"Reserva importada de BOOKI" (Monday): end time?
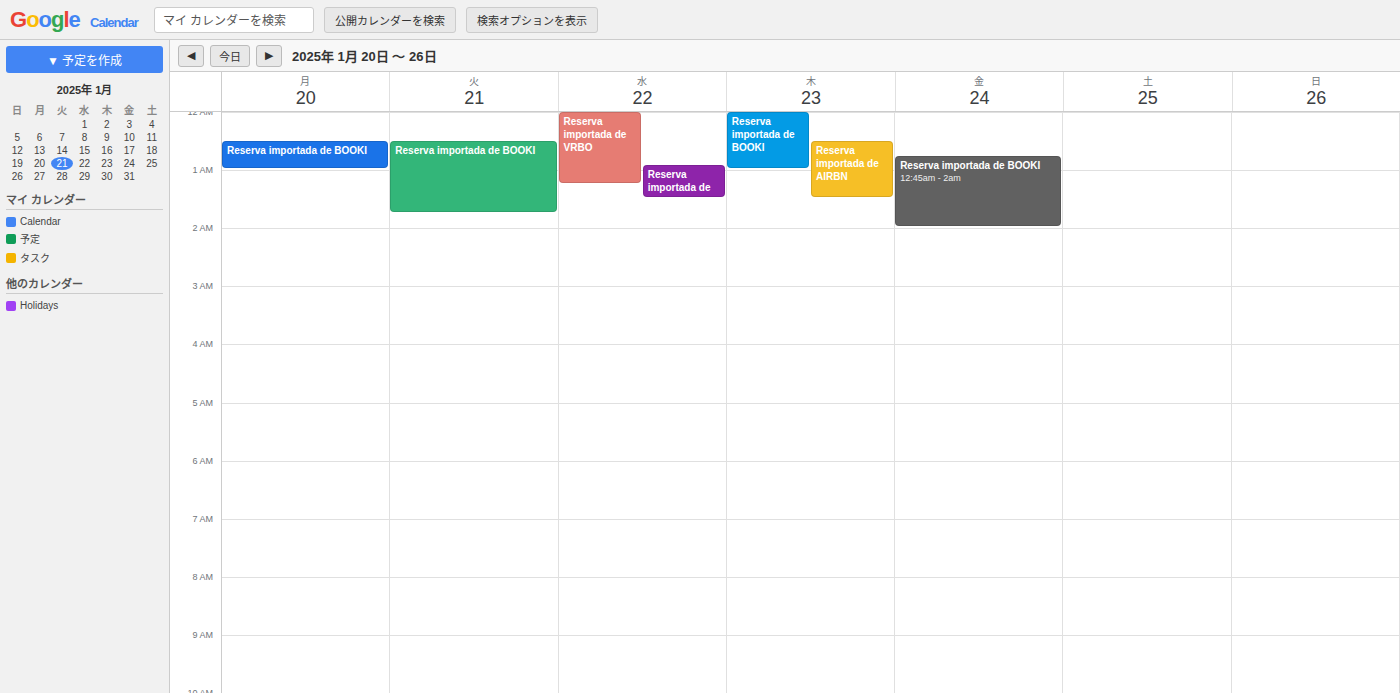
1:00 AM